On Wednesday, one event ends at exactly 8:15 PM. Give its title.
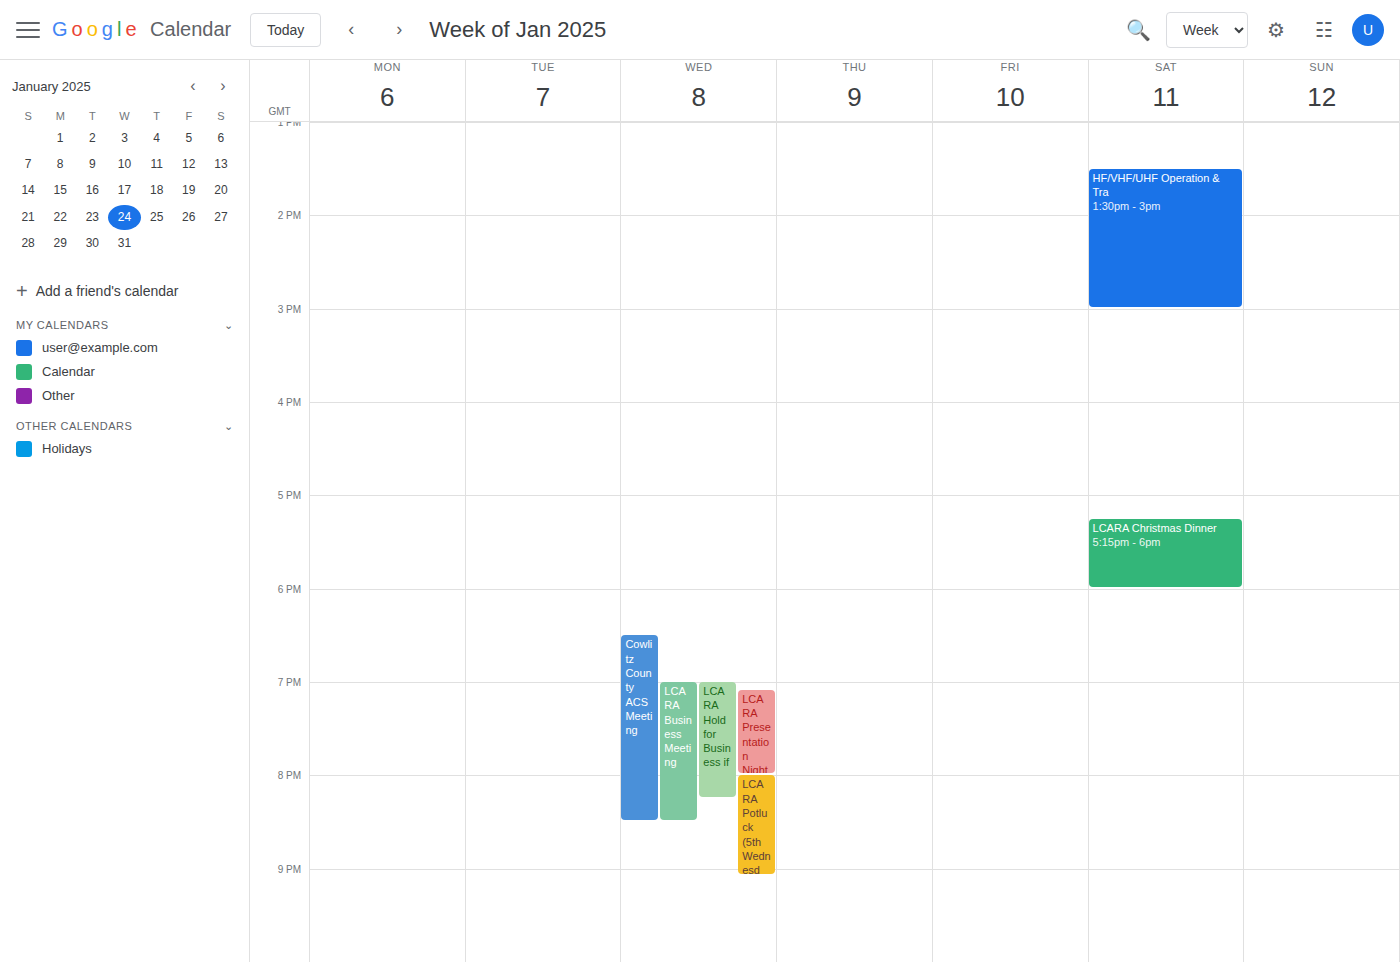
"LCARA Hold for Business if"